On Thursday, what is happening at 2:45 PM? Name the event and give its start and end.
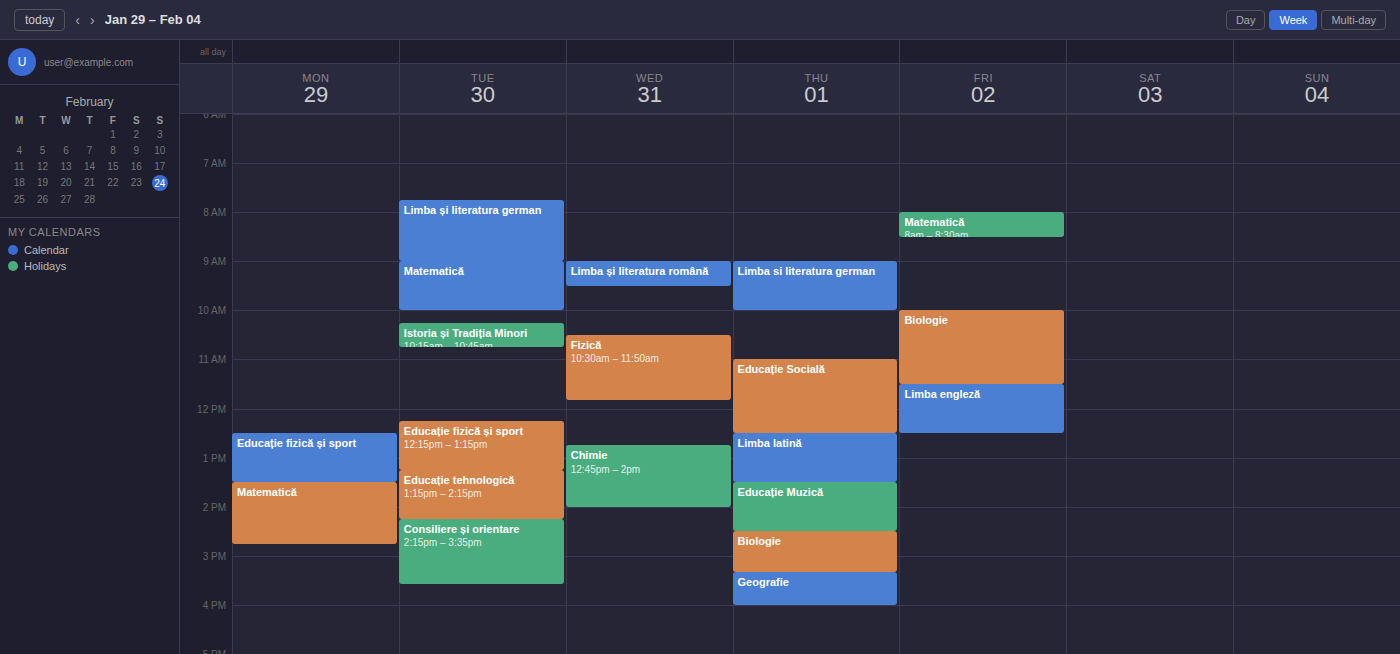
"Biologie", 2:30 PM to 3:20 PM